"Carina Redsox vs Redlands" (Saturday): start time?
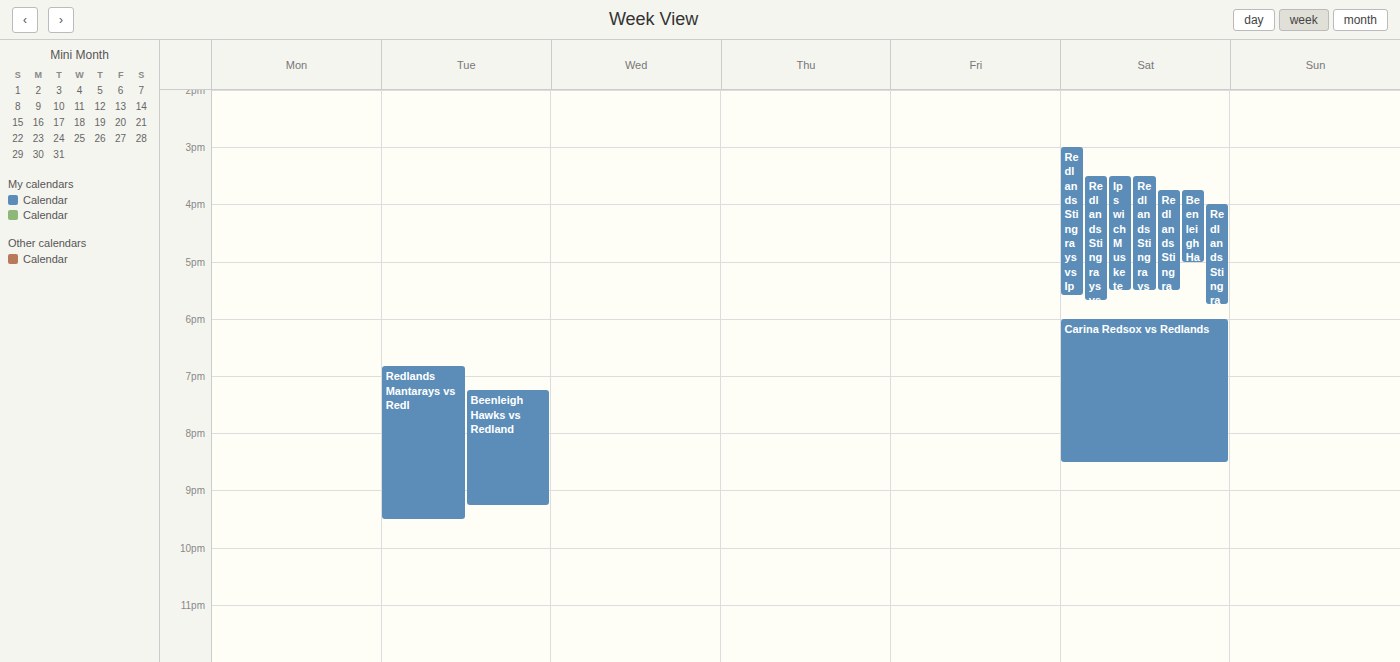
18:00